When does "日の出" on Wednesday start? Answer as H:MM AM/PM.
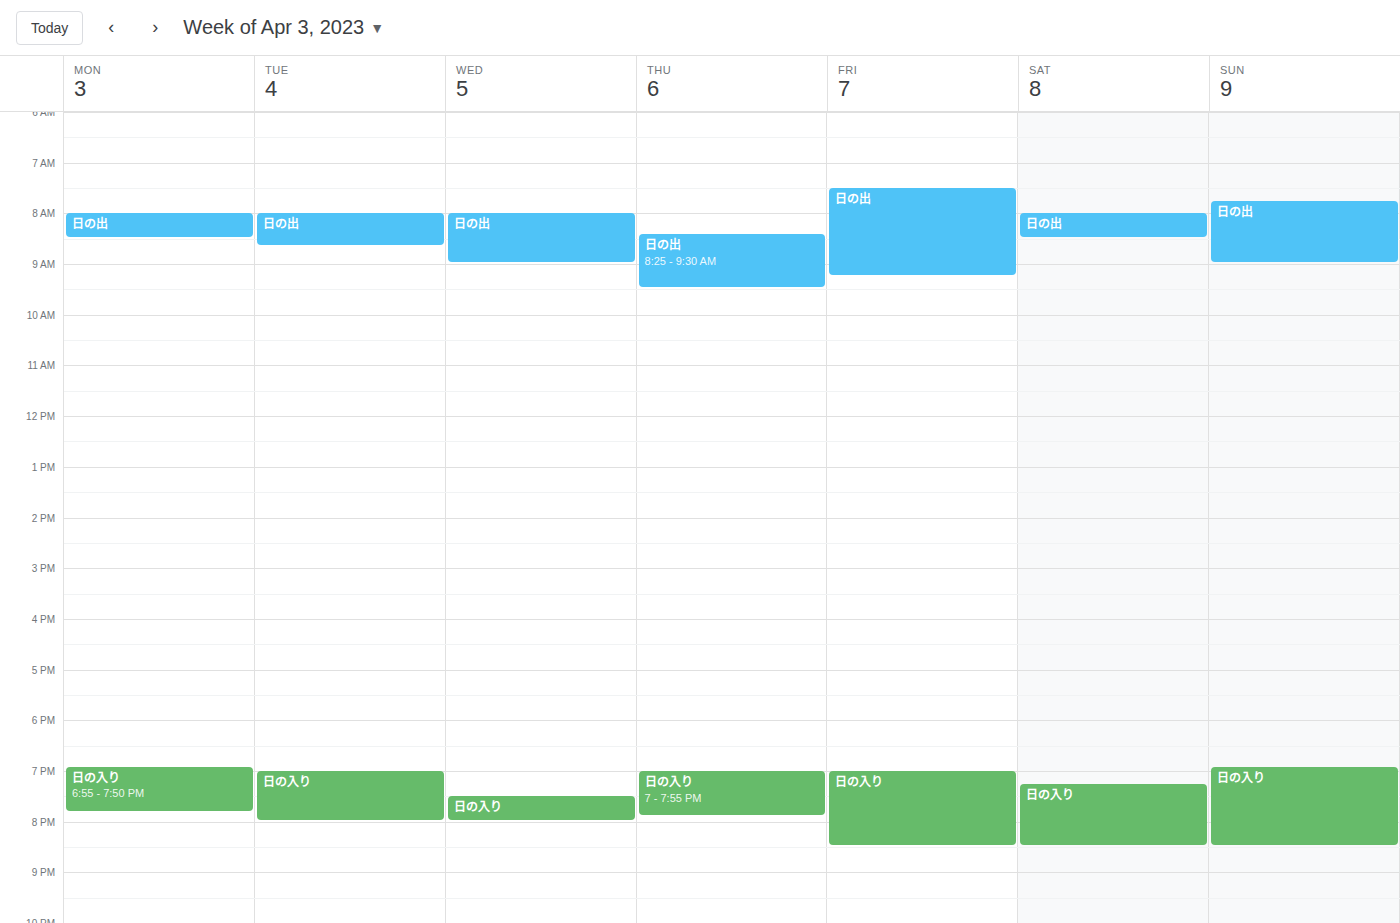
8:00 AM